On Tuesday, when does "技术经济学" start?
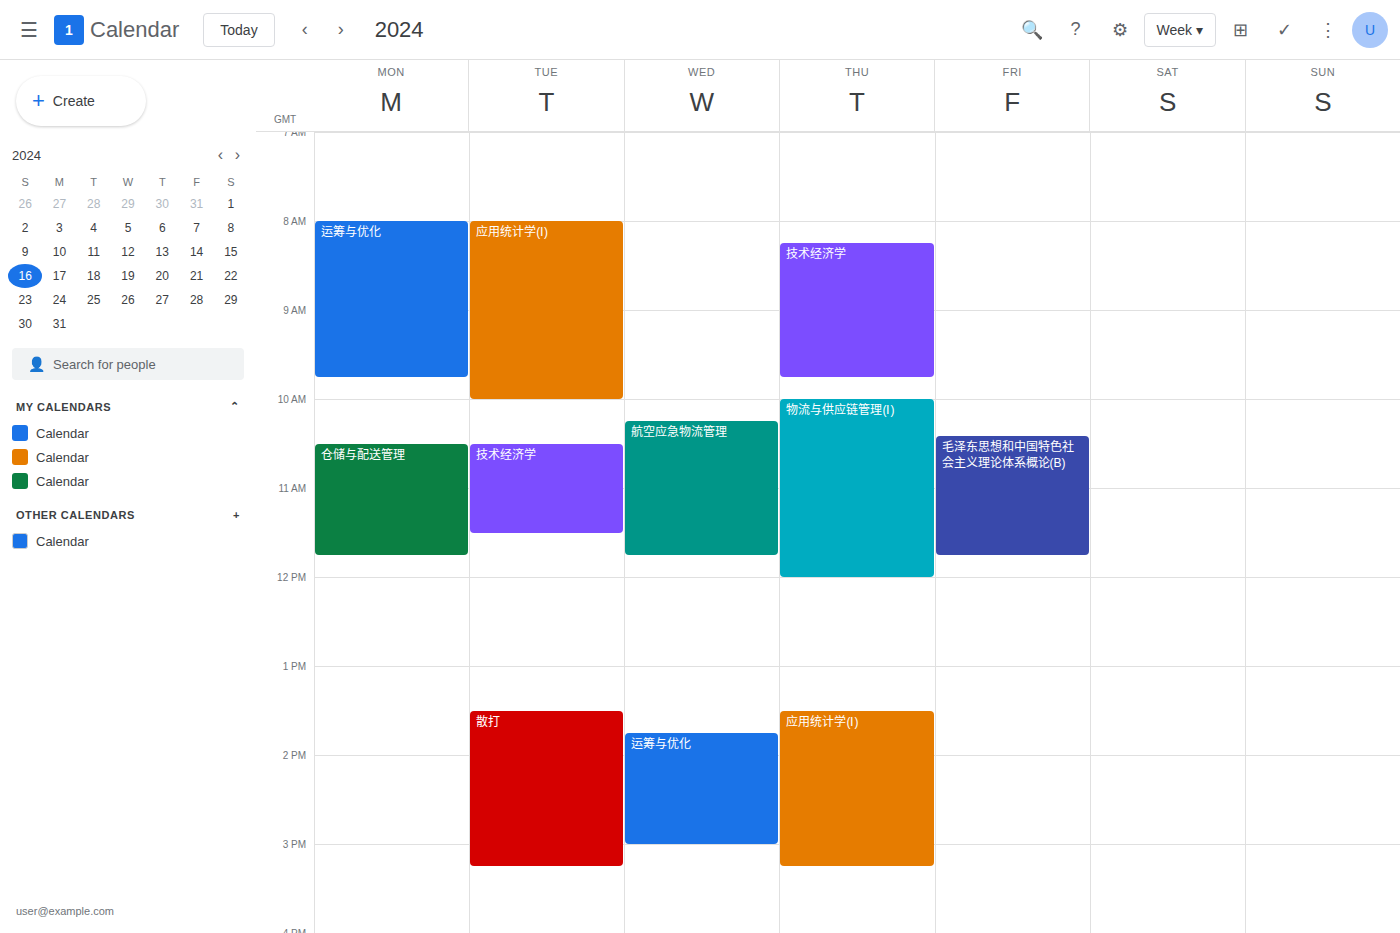
10:30 AM